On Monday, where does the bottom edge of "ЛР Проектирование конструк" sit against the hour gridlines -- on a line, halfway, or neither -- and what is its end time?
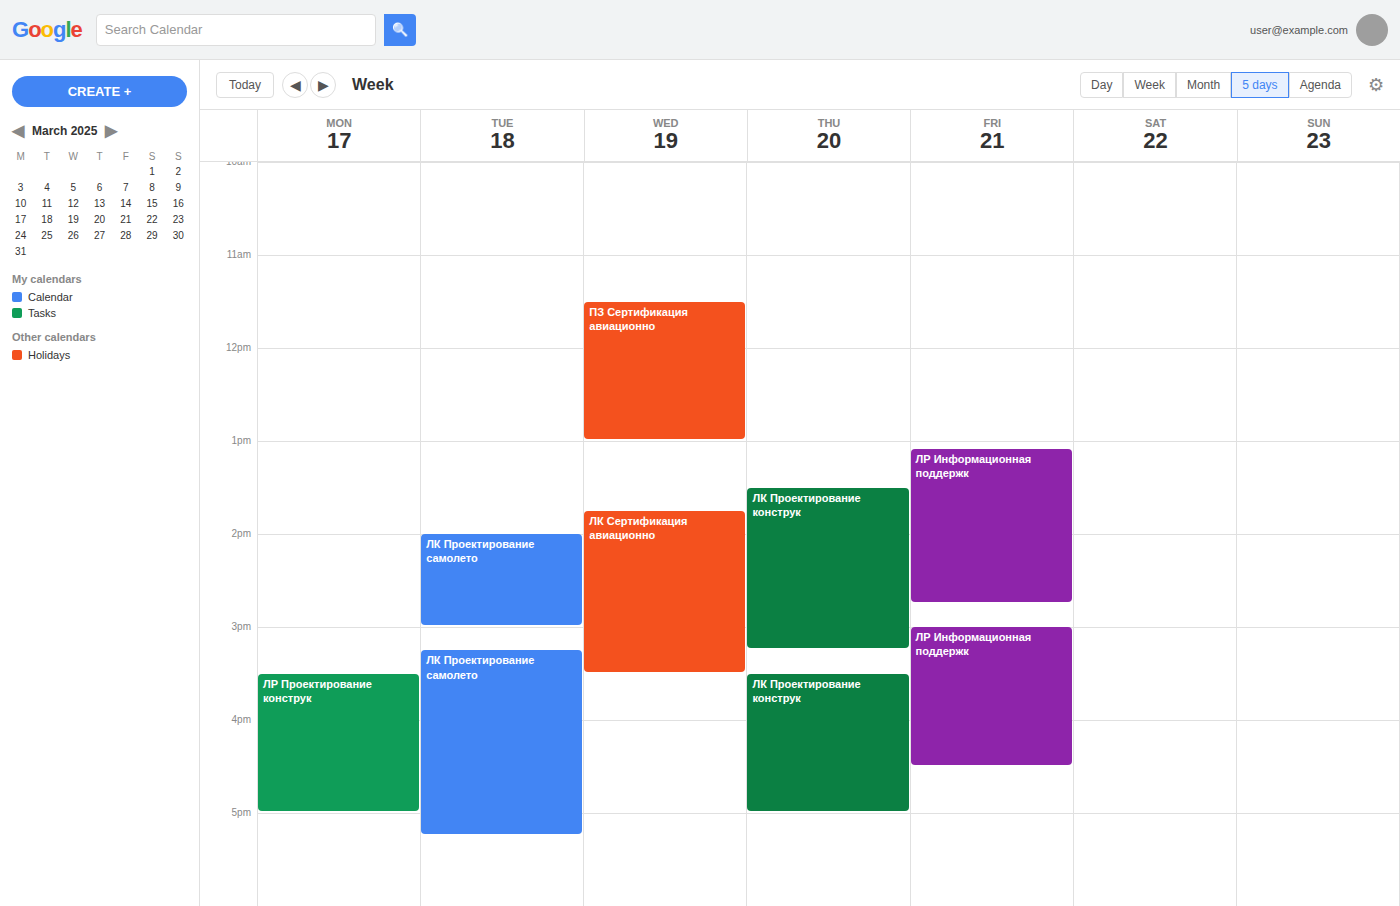
5:00 PM -- exactly on the 5 PM line.